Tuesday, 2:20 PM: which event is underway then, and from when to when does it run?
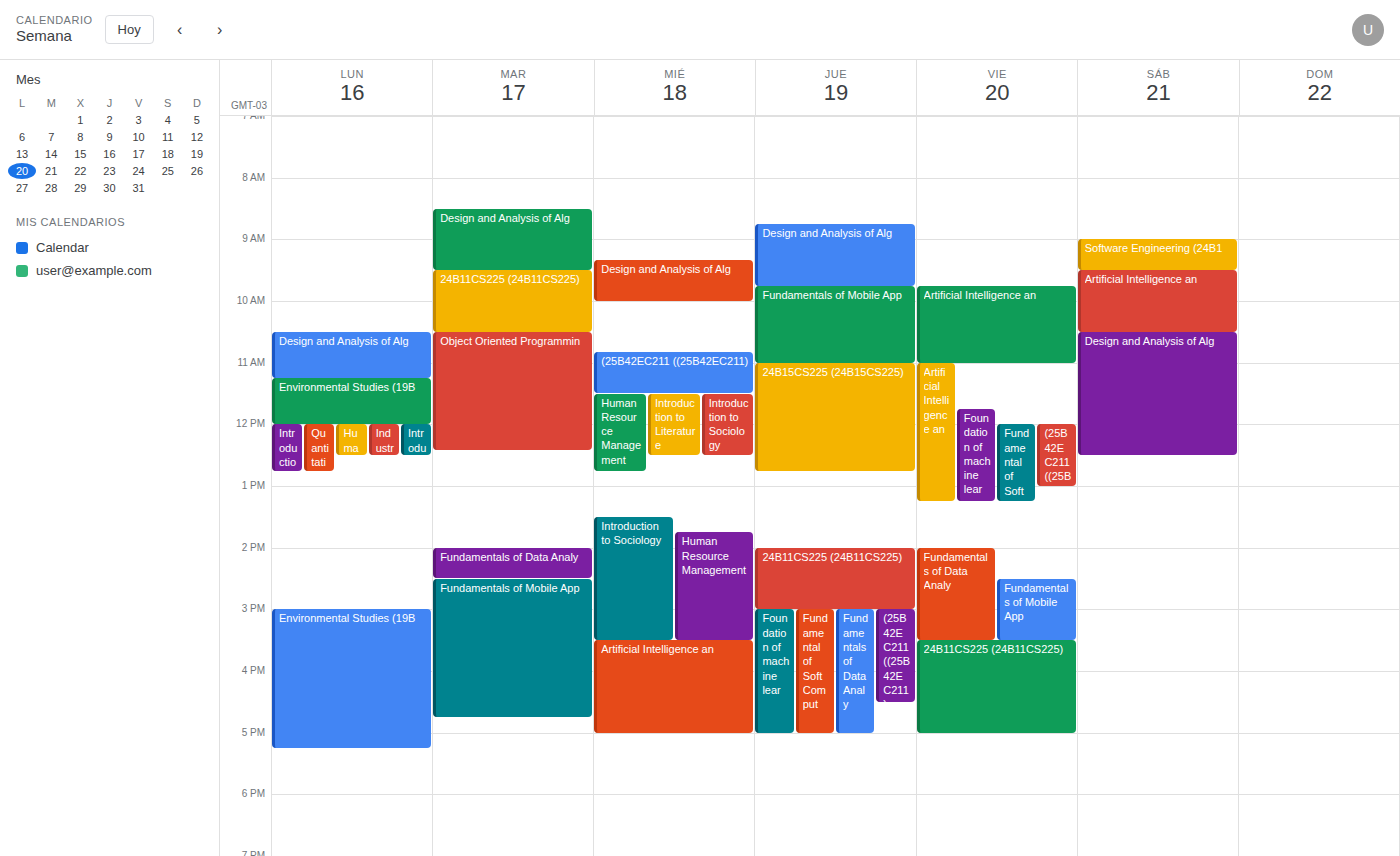
"Fundamentals of Data Analy", 2:00 PM to 2:30 PM